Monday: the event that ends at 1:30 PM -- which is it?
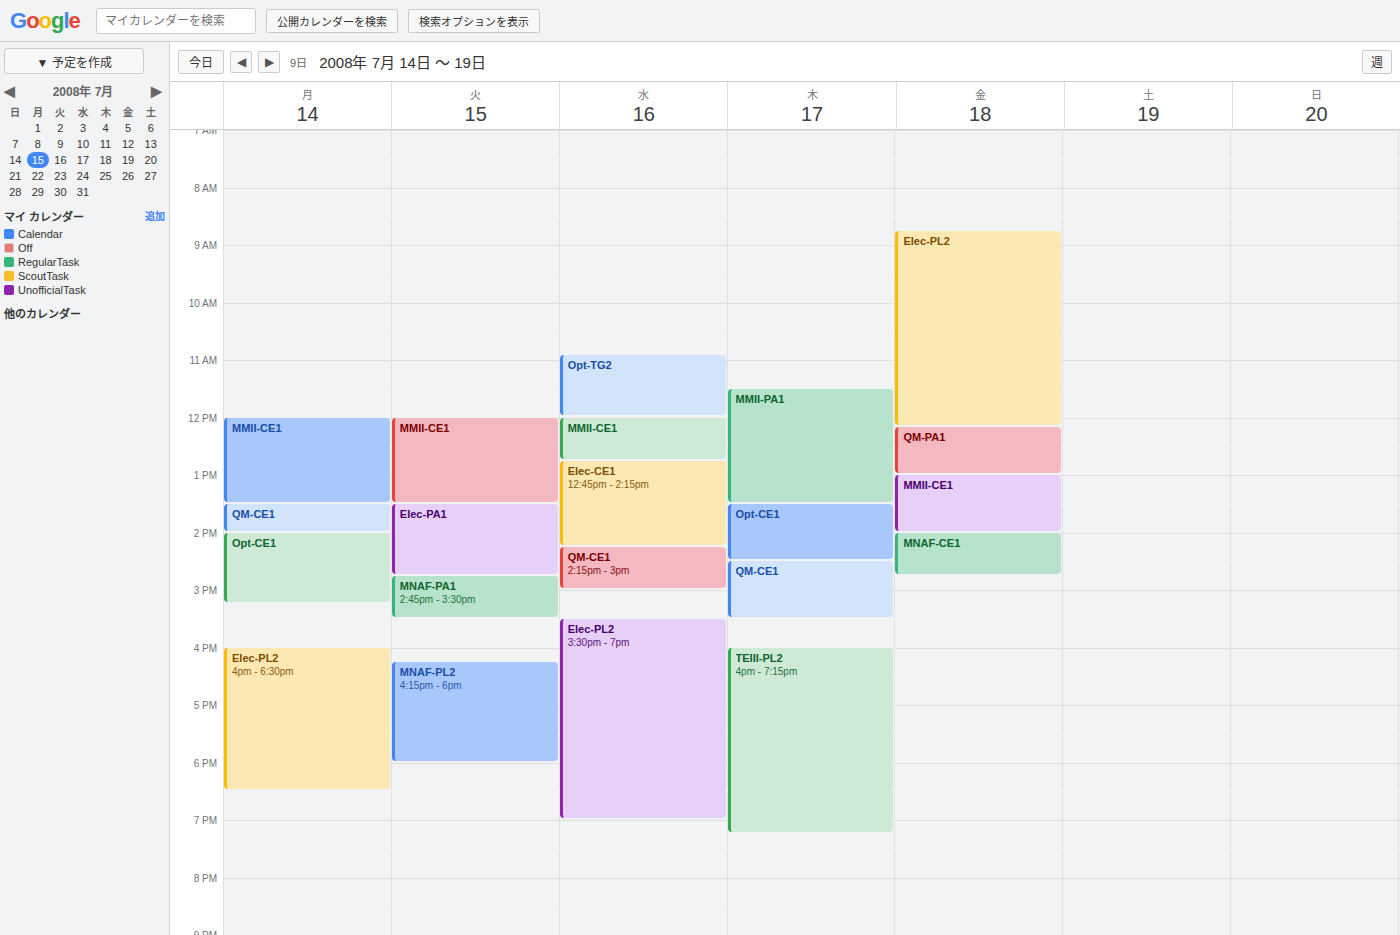
"MMII-CE1"